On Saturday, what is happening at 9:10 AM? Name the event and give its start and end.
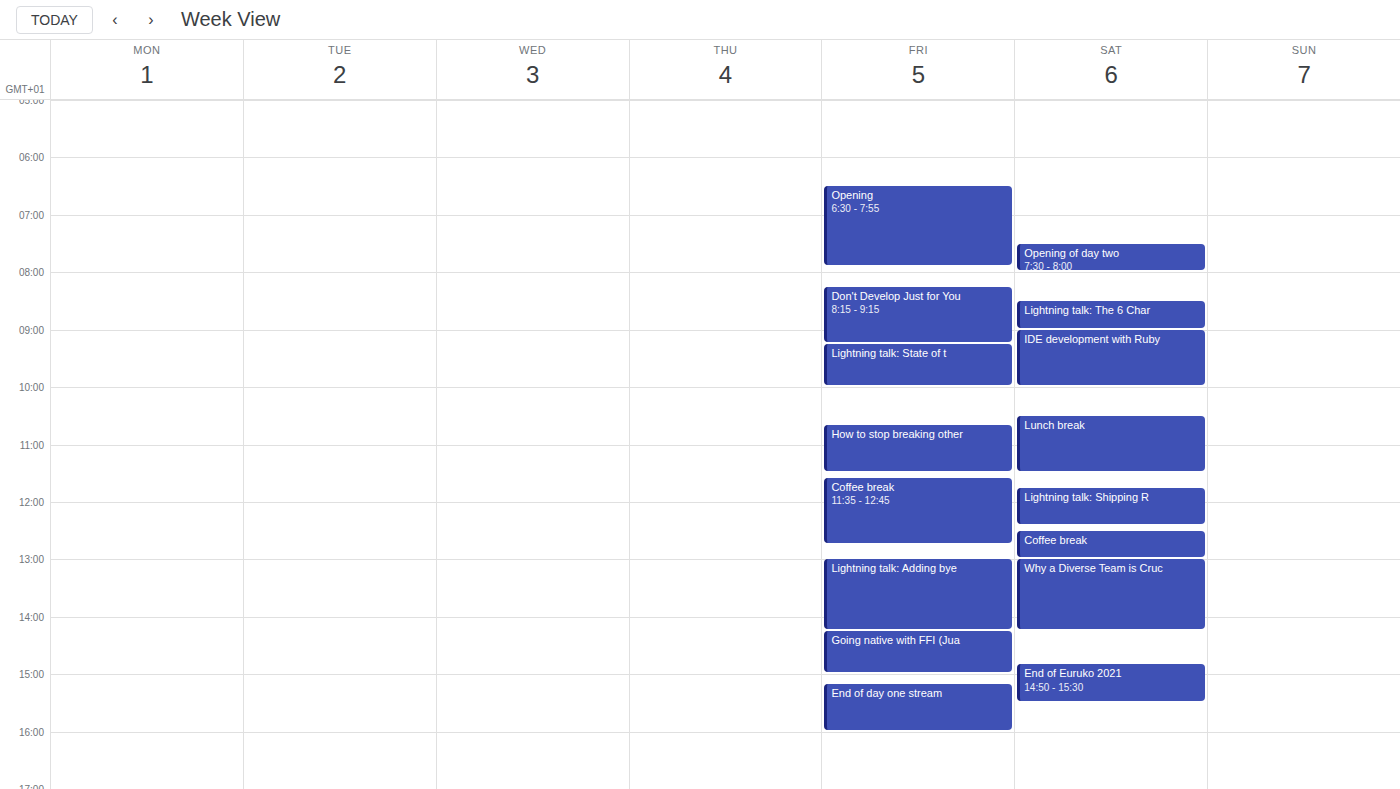
"IDE development with Ruby", 9:00 AM to 10:00 AM